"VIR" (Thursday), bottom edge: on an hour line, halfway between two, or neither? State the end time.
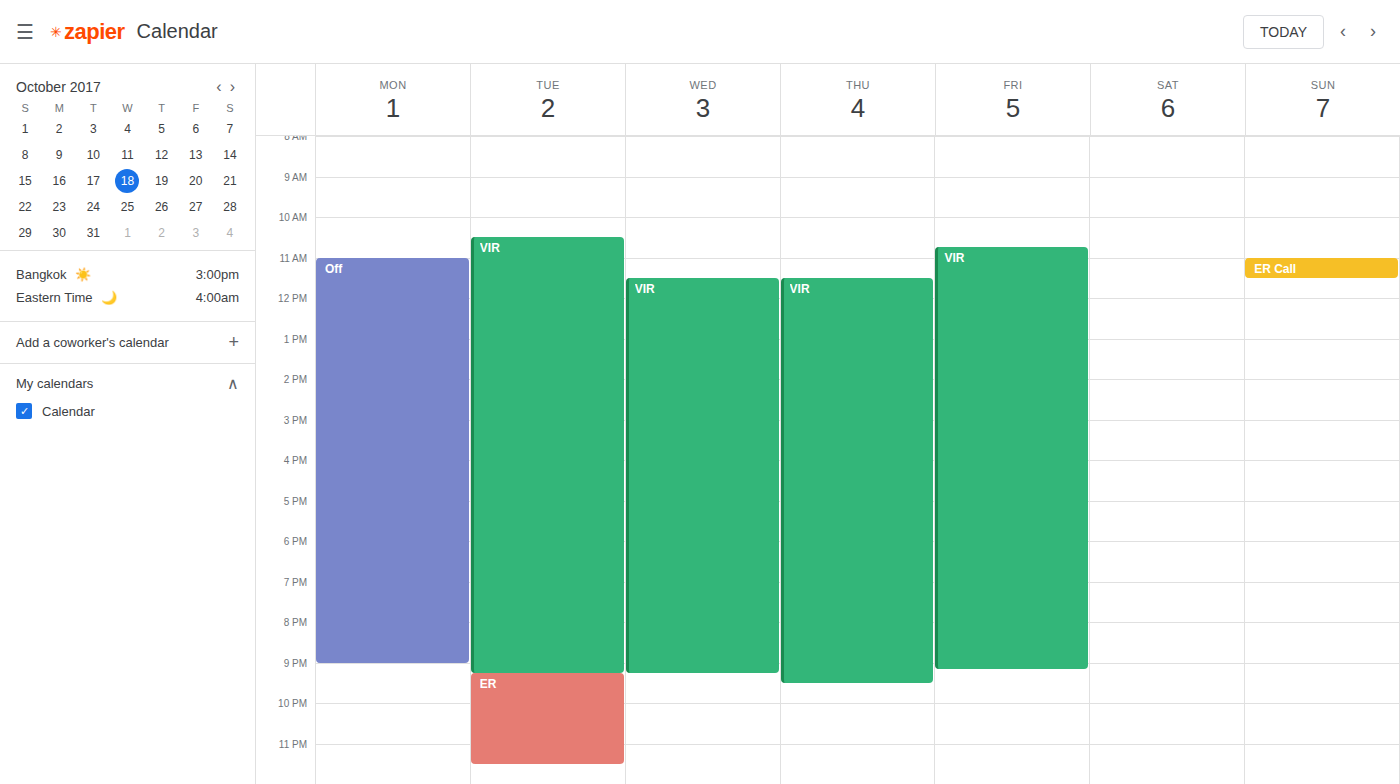
9:30 PM -- halfway between the 9 PM and 10 PM lines.